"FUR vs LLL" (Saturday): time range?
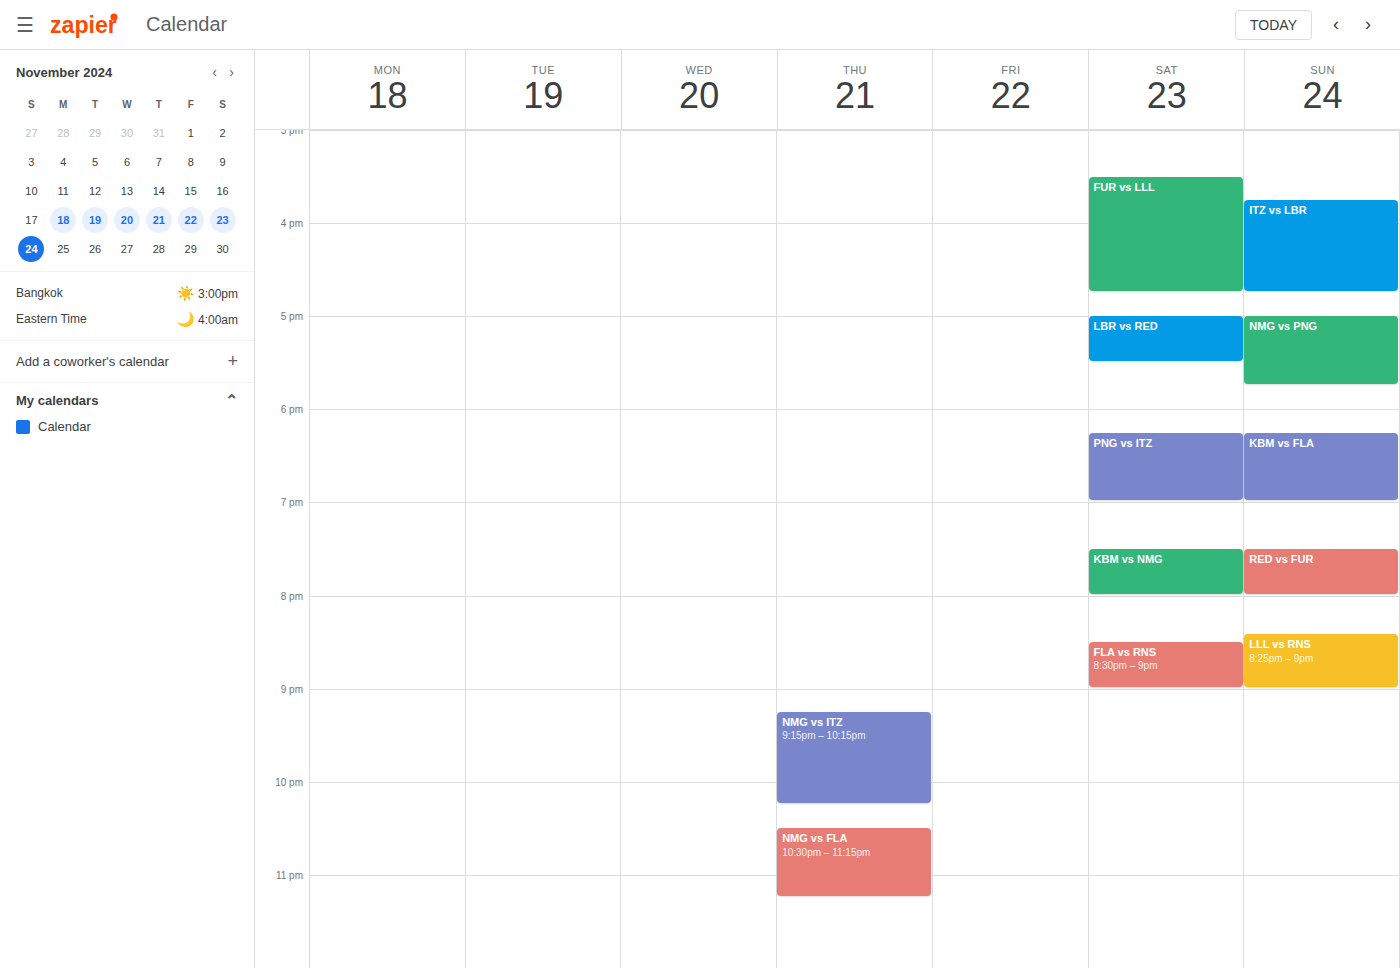
3:30 PM to 4:45 PM